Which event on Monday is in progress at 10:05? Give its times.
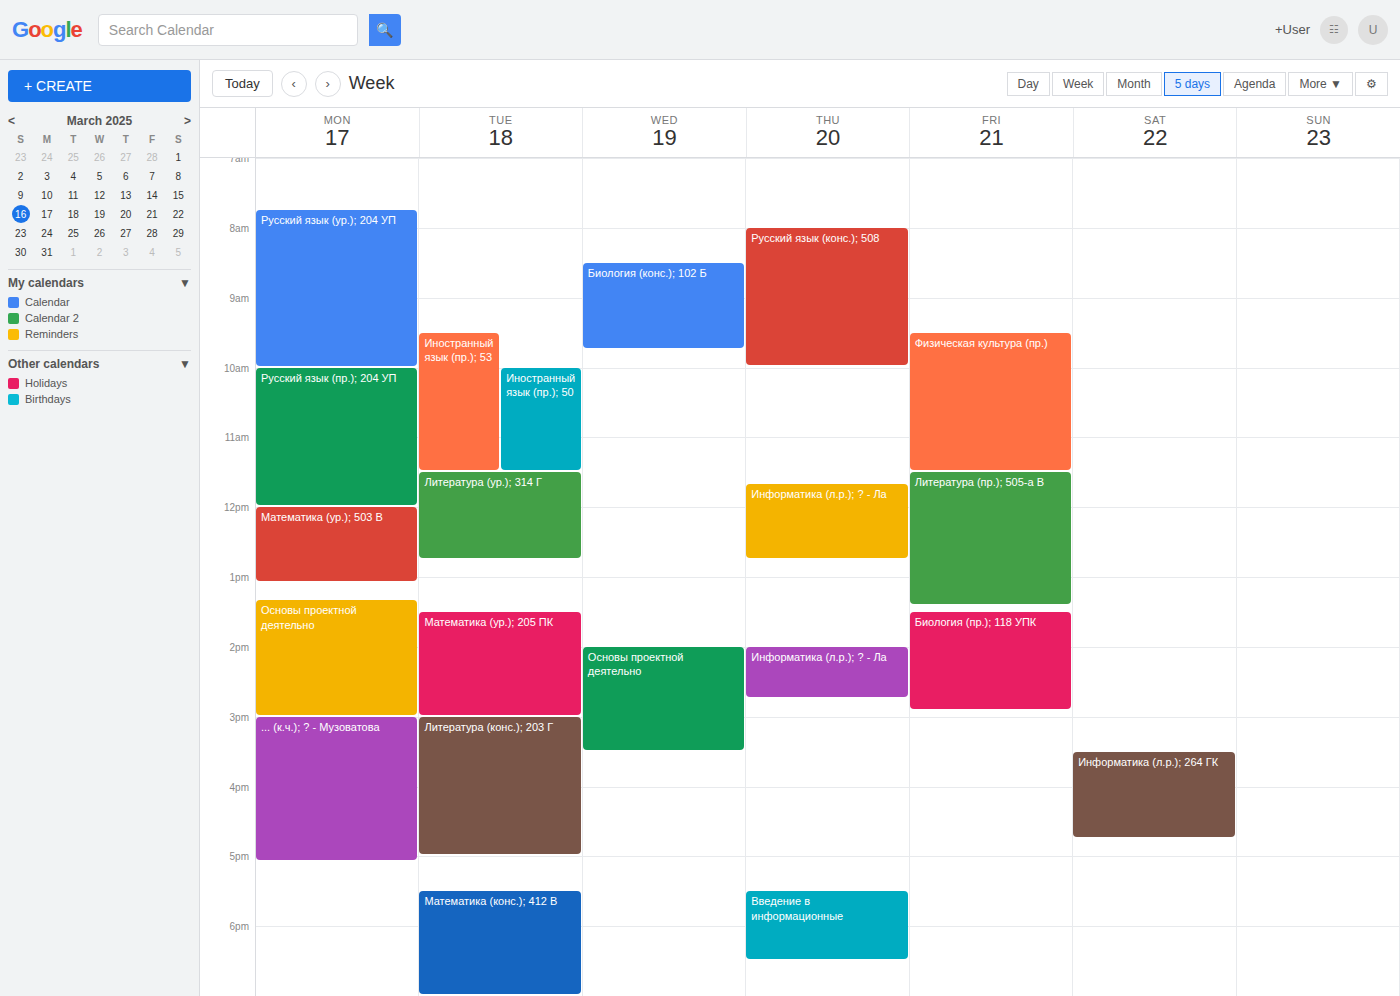
"Русский язык (пр.); 204 УП", 10:00 to 12:00